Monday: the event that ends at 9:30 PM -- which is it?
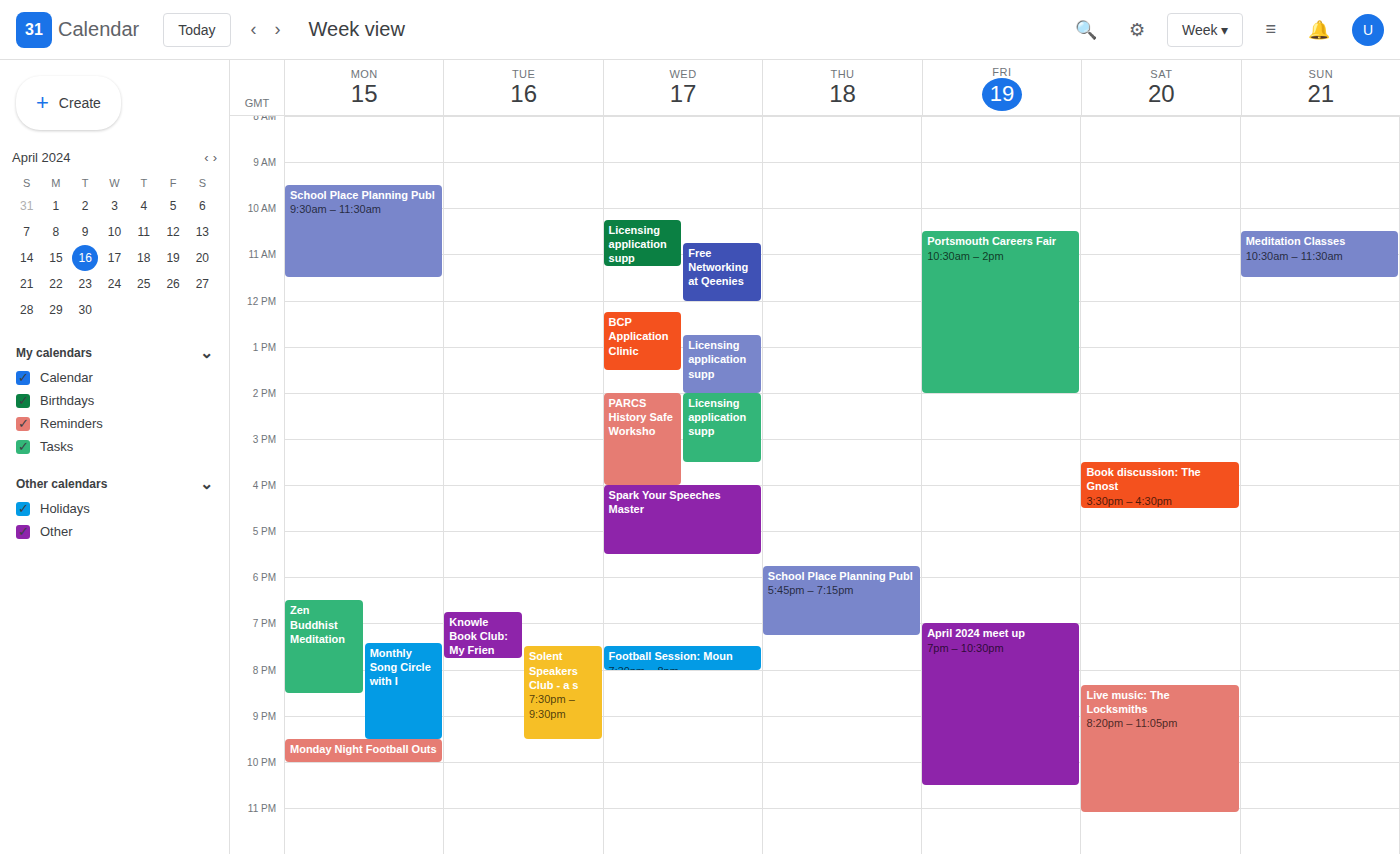
"Monthly Song Circle with I"